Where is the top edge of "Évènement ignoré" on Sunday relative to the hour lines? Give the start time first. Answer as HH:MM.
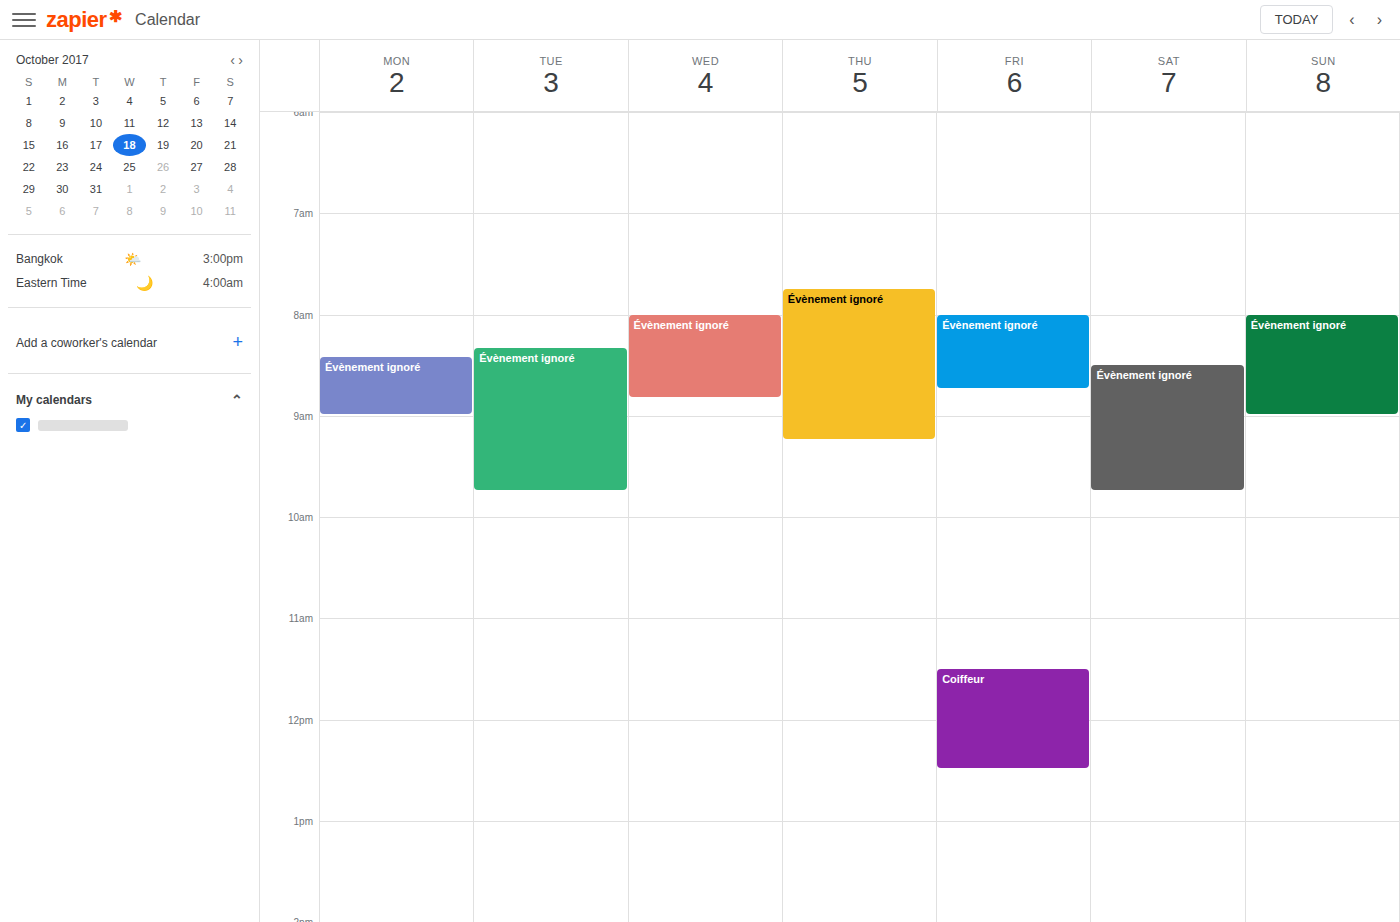
08:00 -- exactly on the 08:00 line.